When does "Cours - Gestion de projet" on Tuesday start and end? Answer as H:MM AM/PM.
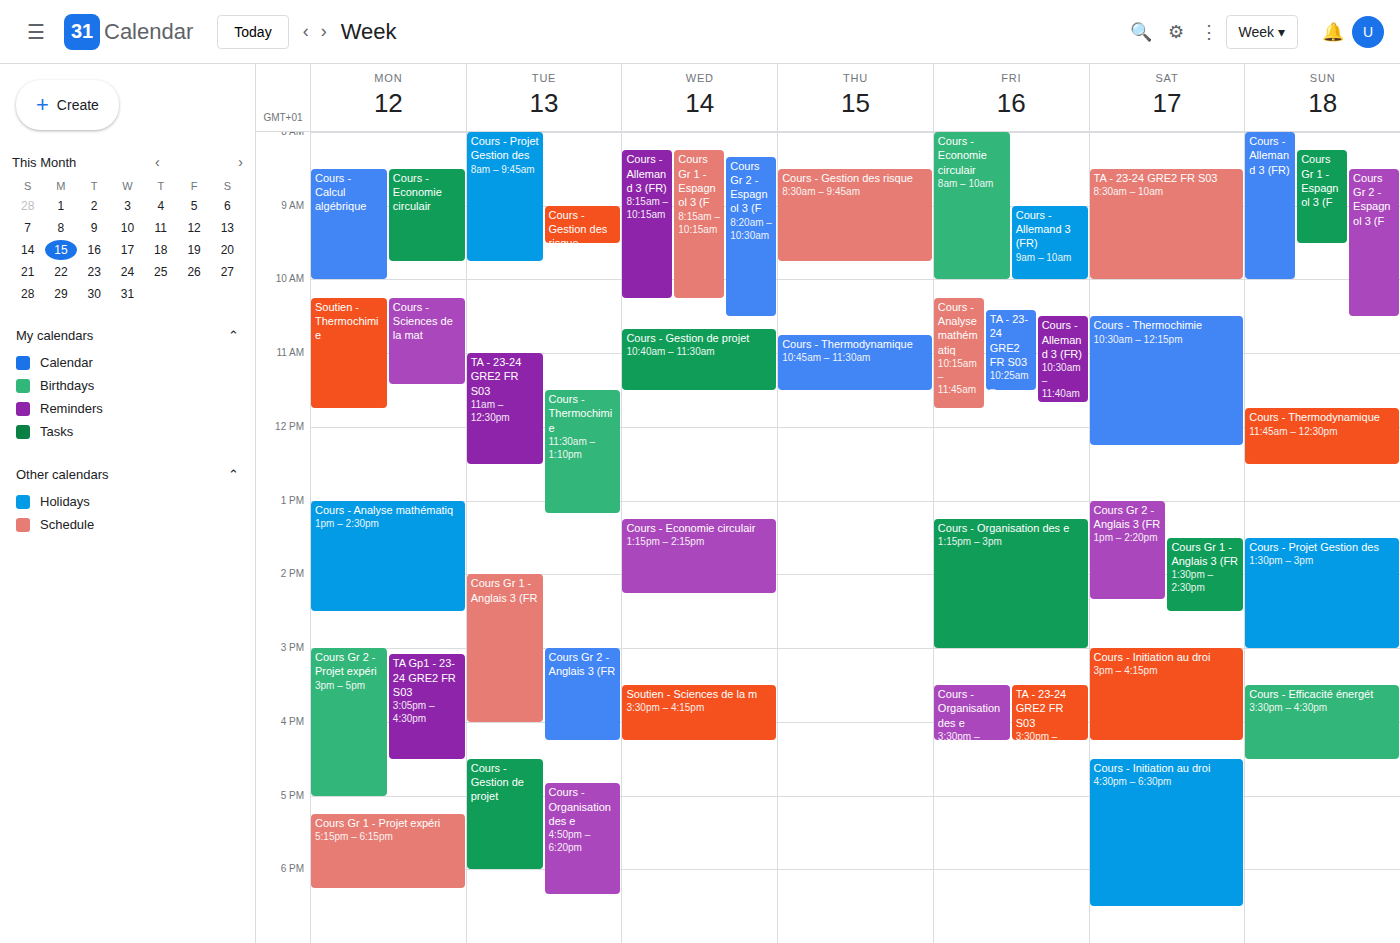
4:30 PM to 6:00 PM